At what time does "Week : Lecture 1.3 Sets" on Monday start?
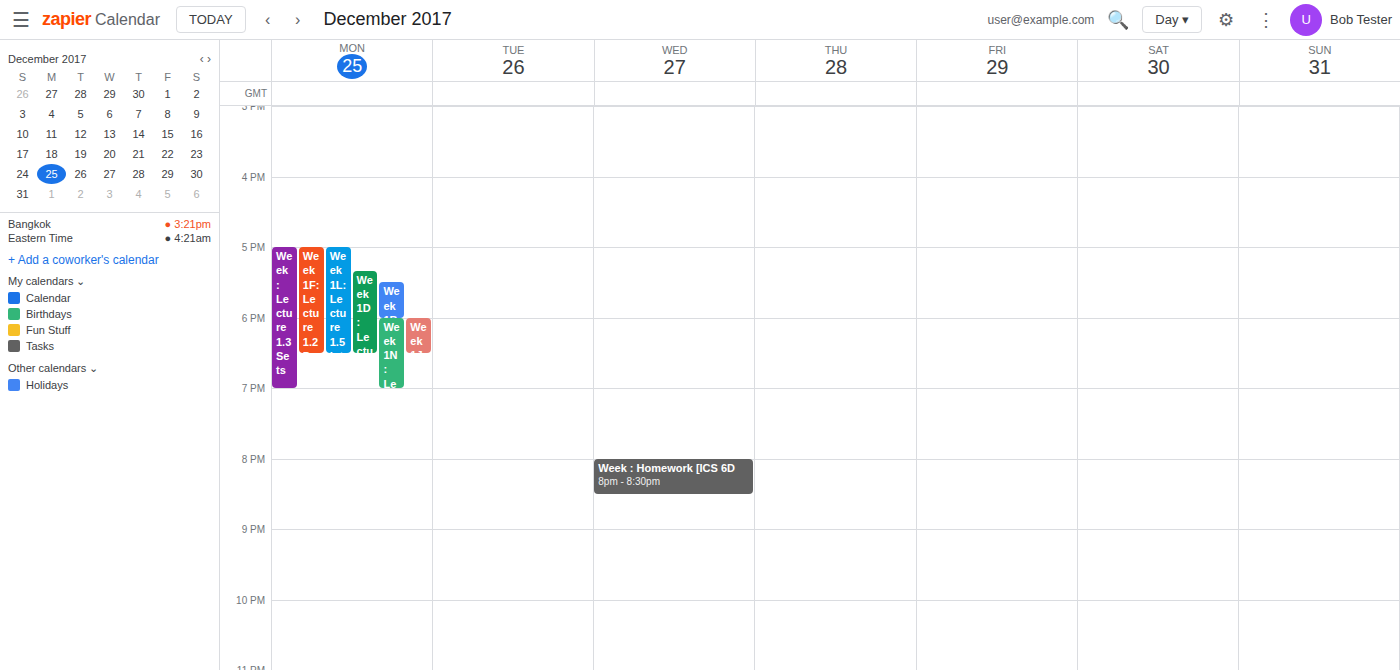
5:00 PM